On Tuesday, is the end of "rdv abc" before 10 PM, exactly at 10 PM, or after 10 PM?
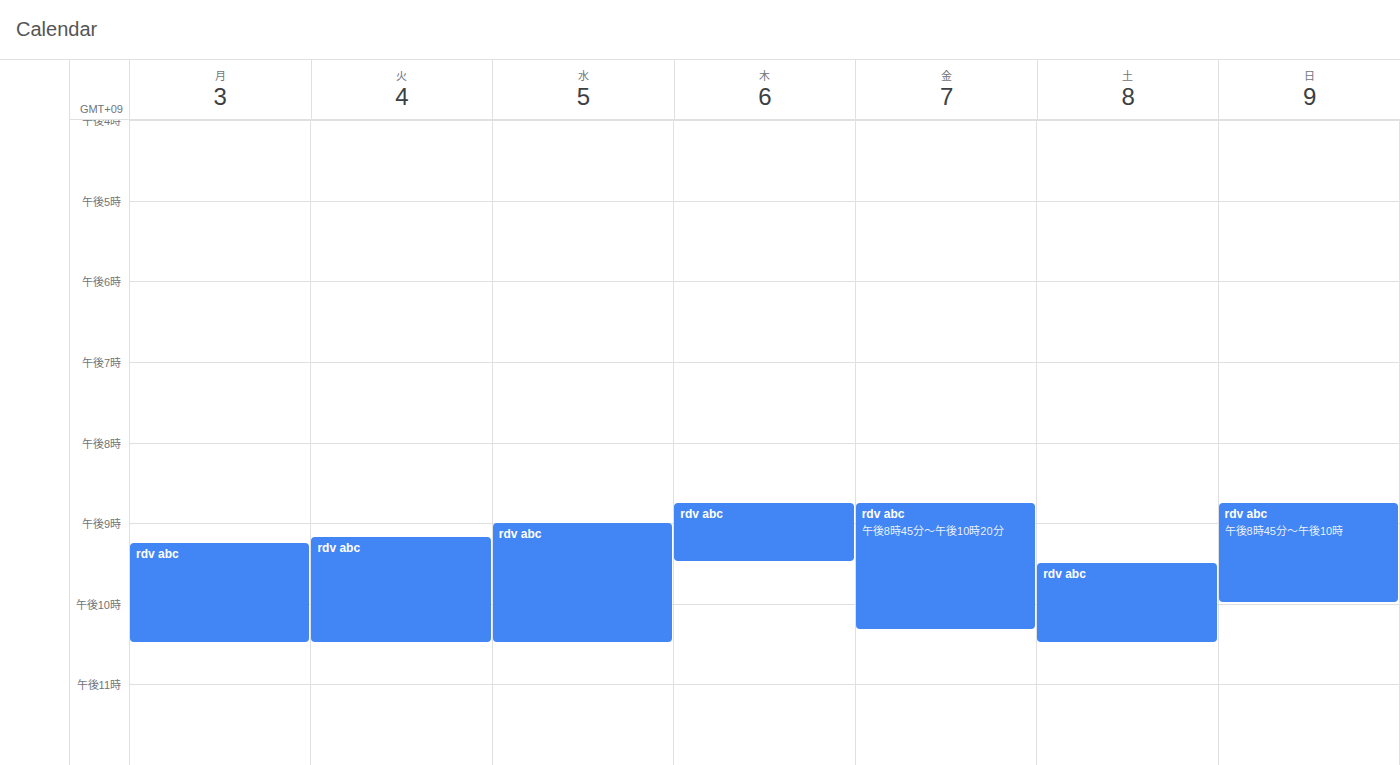
10:30 PM -- after 10 PM, 30 minutes below the 10 PM line.